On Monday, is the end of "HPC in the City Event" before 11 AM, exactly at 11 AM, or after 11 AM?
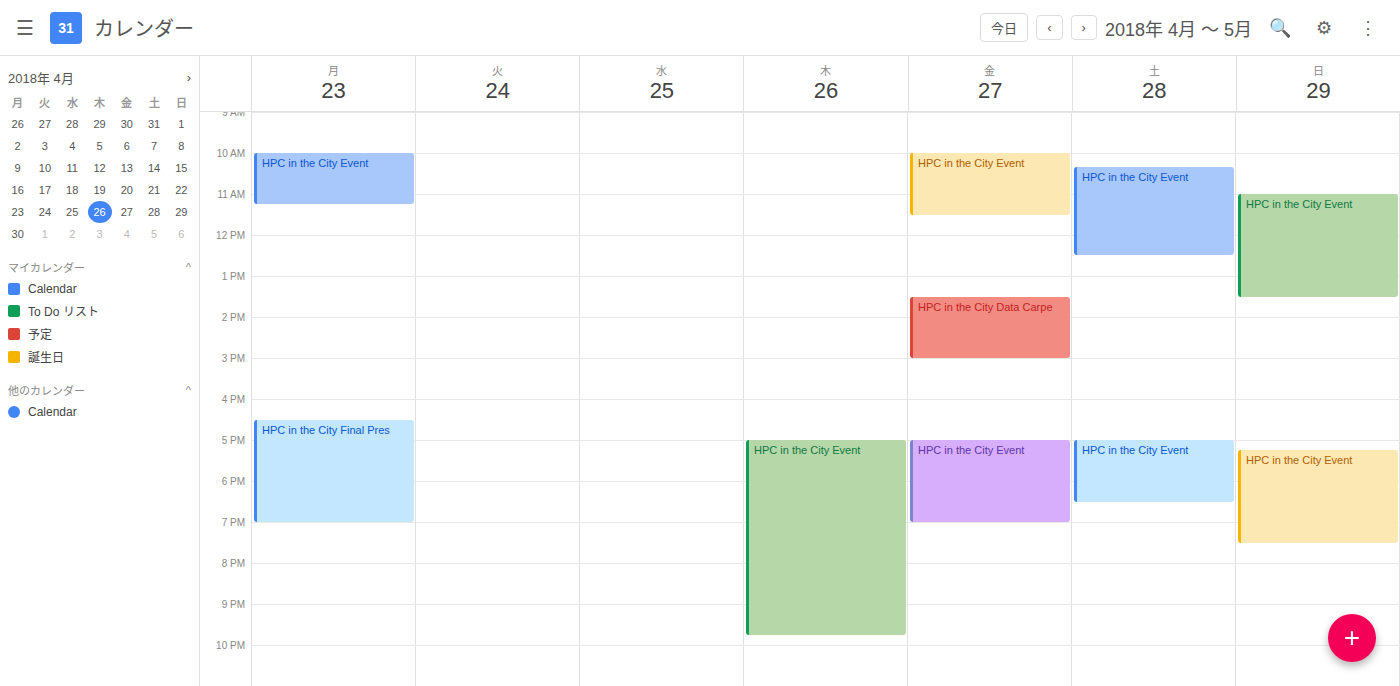
11:15 AM -- after 11 AM, 15 minutes below the 11 AM line.